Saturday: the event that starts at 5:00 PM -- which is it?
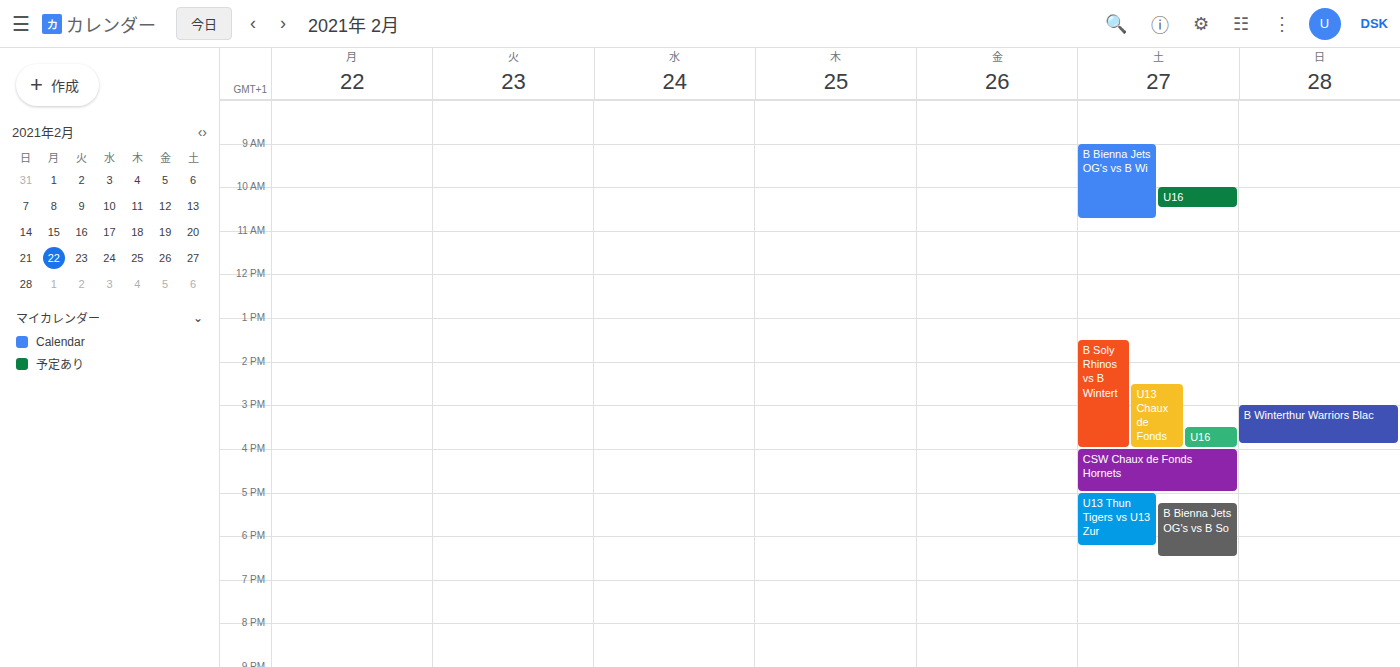
"U13 Thun Tigers vs U13 Zur"